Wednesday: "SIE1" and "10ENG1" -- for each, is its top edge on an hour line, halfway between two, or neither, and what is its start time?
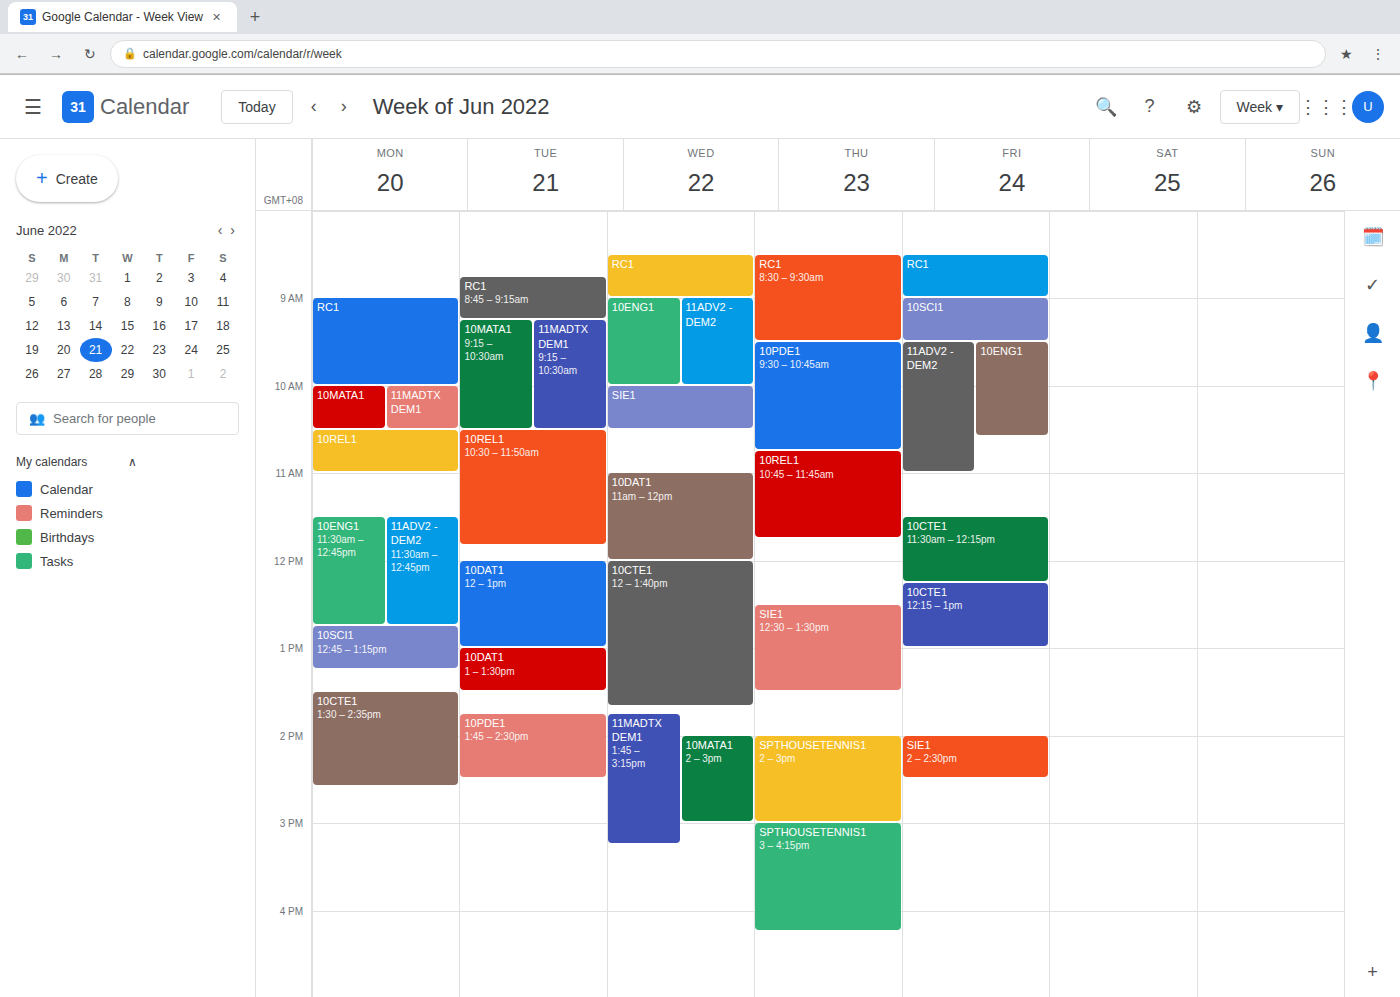
"SIE1": 10:00 AM, exactly on the 10 AM line. "10ENG1": 9:00 AM, exactly on the 9 AM line.